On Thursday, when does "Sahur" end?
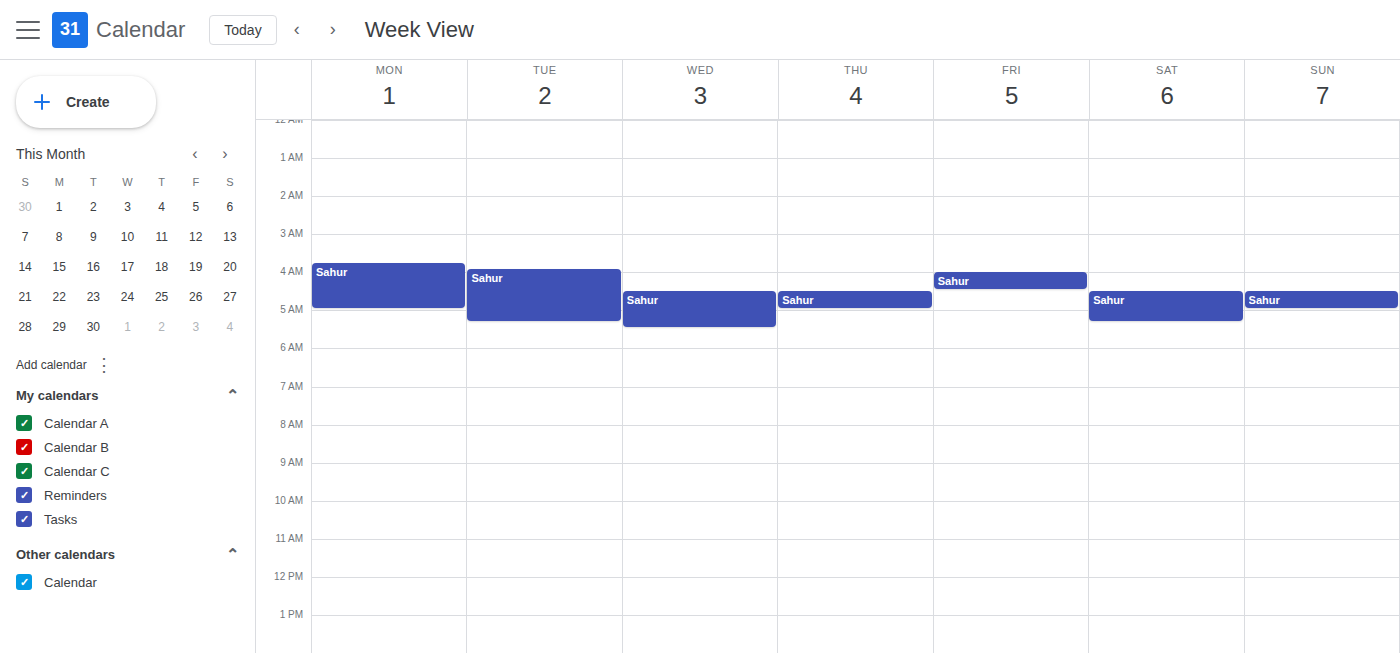
5:00 AM